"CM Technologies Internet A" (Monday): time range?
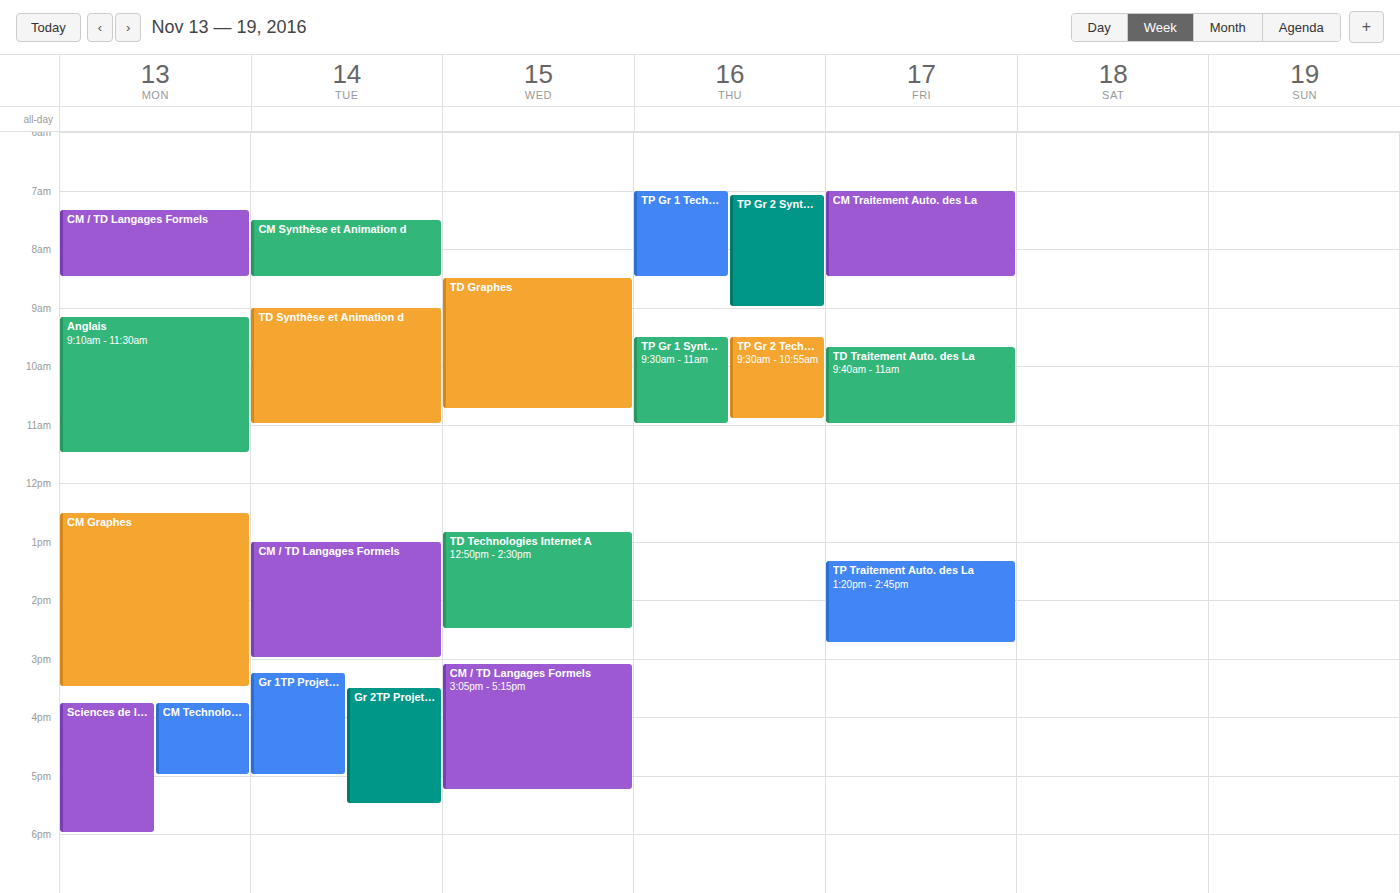
3:45 PM to 5:00 PM